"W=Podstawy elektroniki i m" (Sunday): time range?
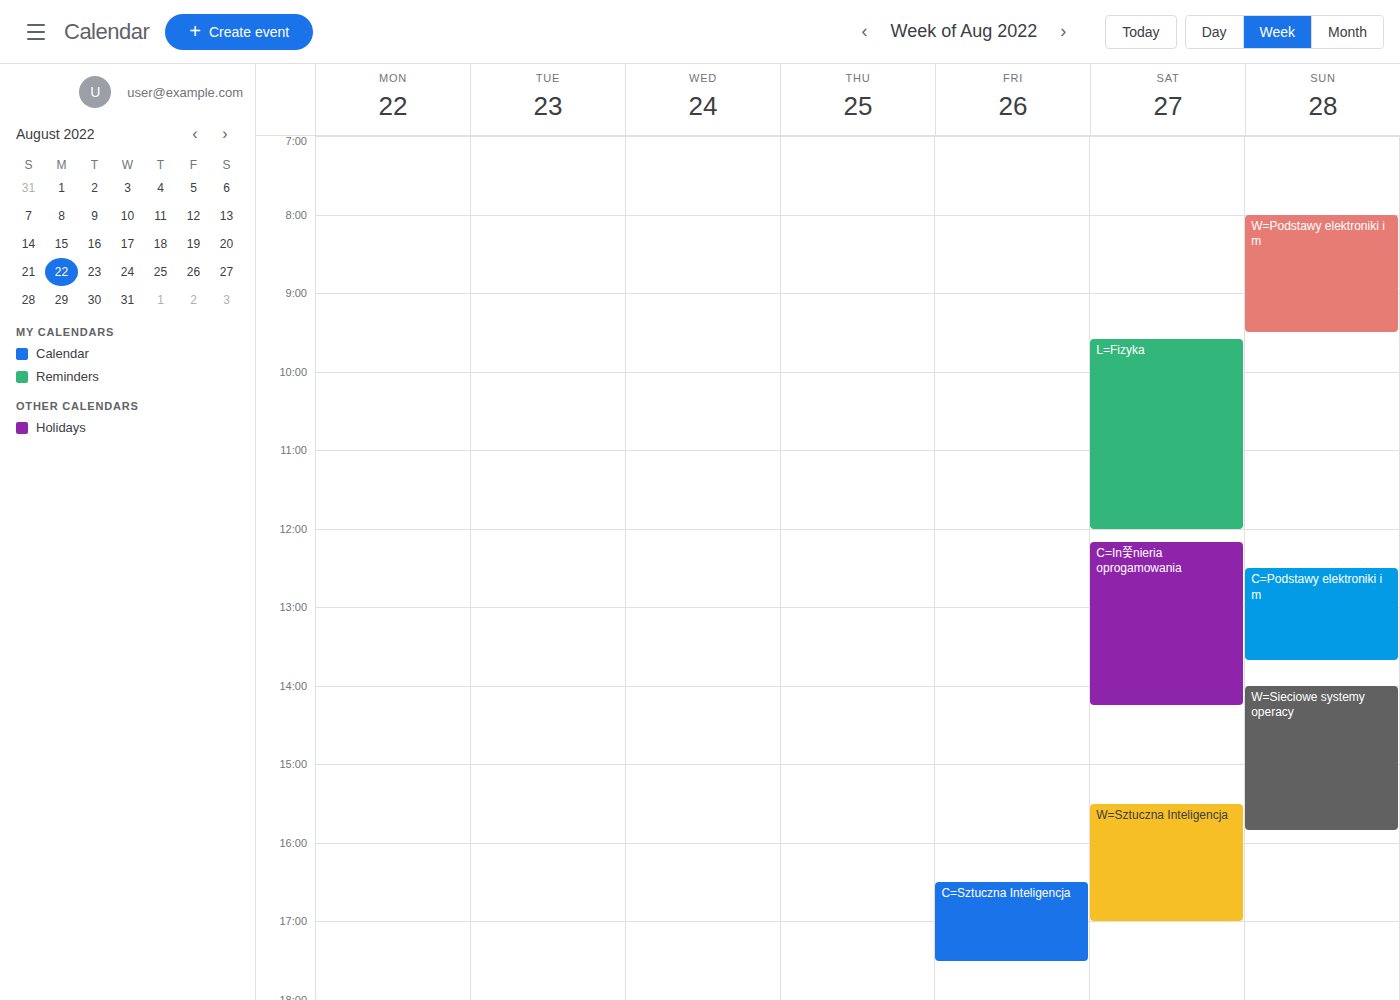
8:00 AM to 9:30 AM